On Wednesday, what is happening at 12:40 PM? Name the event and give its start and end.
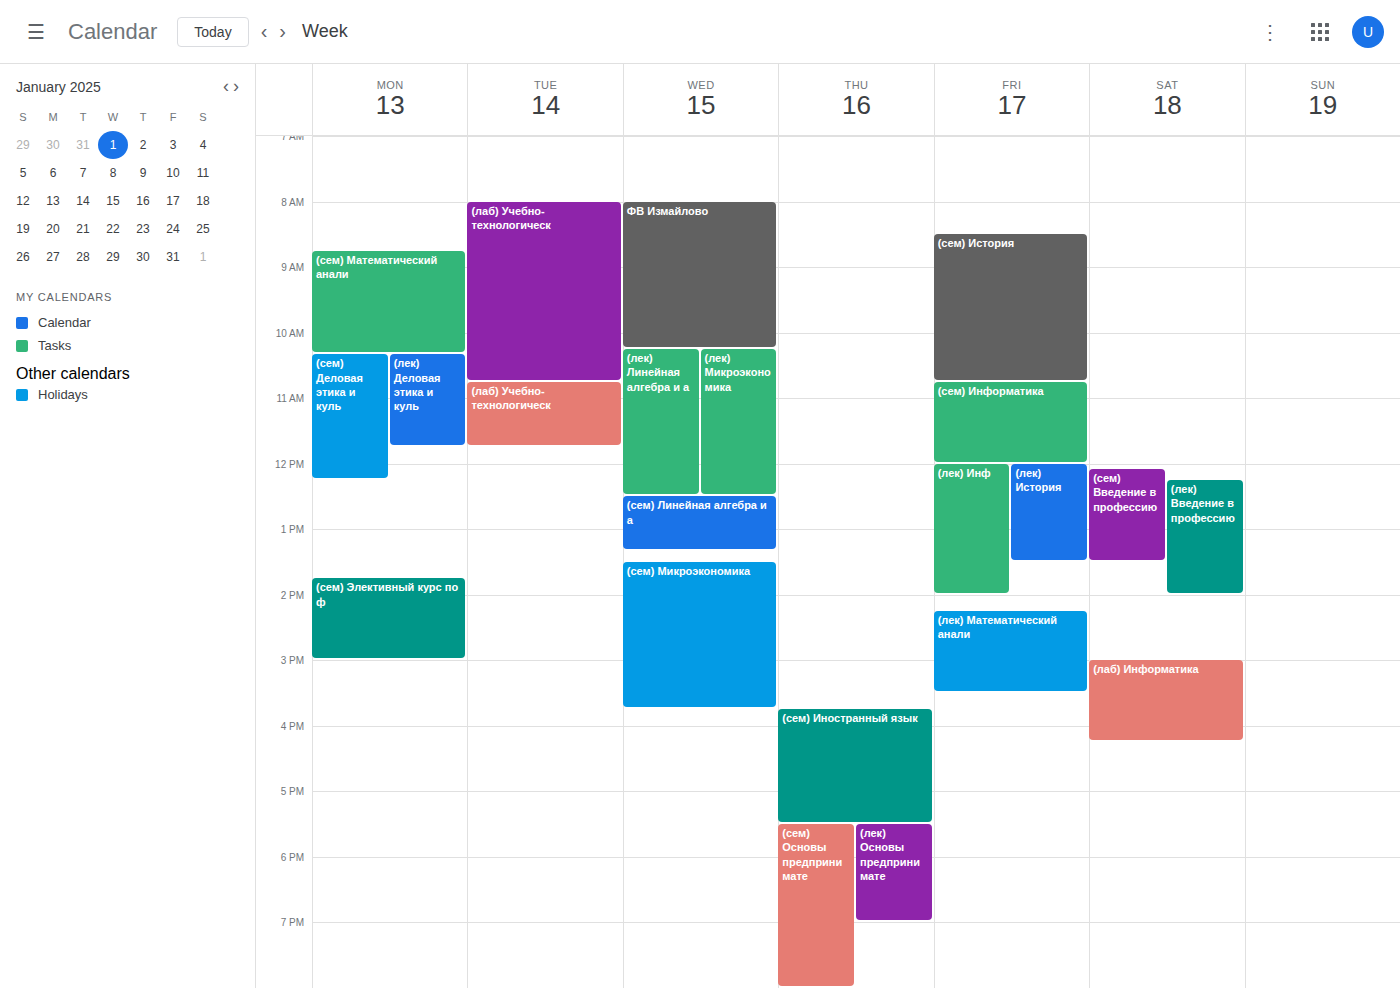
"(сем) Линейная алгебра и а", 12:30 PM to 1:20 PM